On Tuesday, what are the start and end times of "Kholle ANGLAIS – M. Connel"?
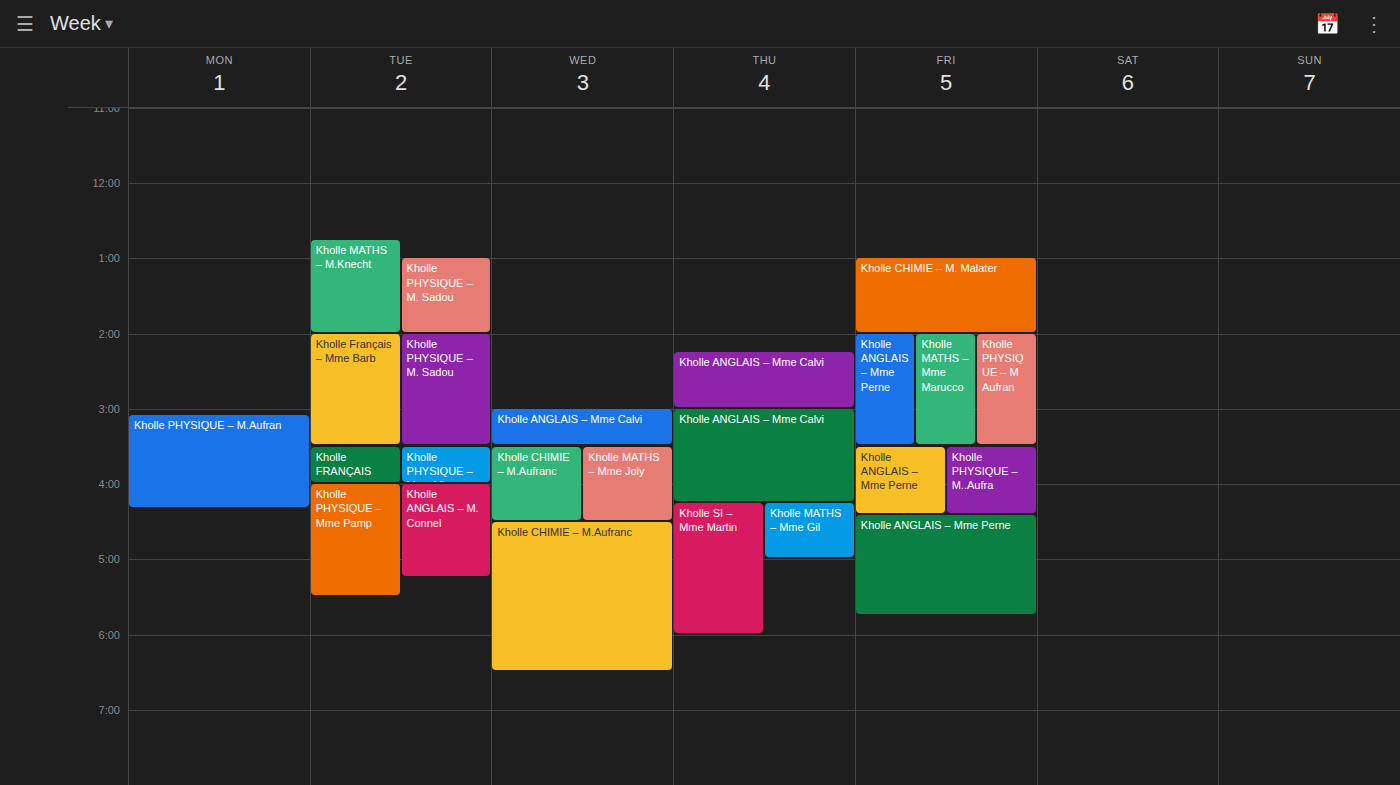
16:00 to 17:15